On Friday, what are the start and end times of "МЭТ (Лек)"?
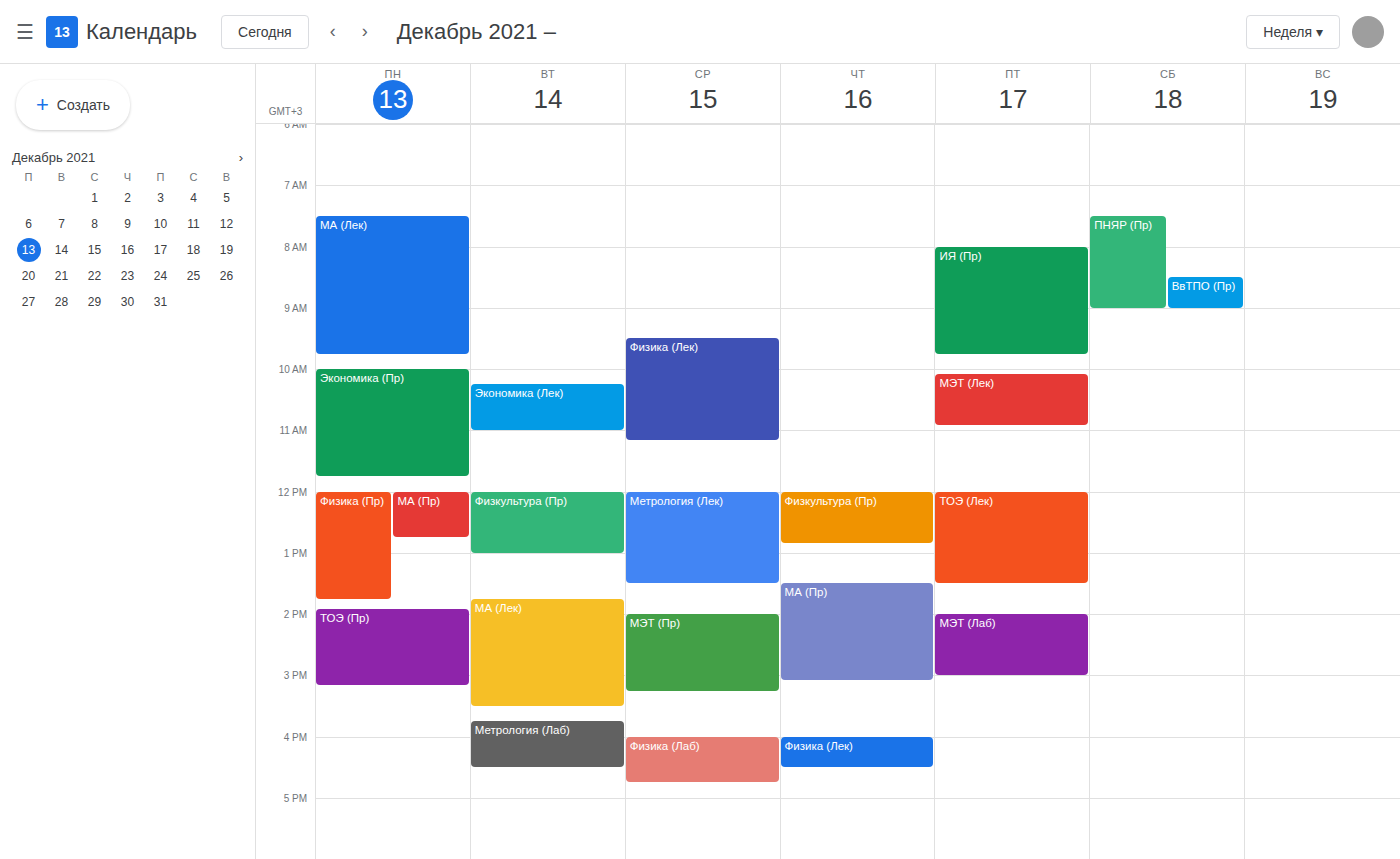
10:05 AM to 10:55 AM